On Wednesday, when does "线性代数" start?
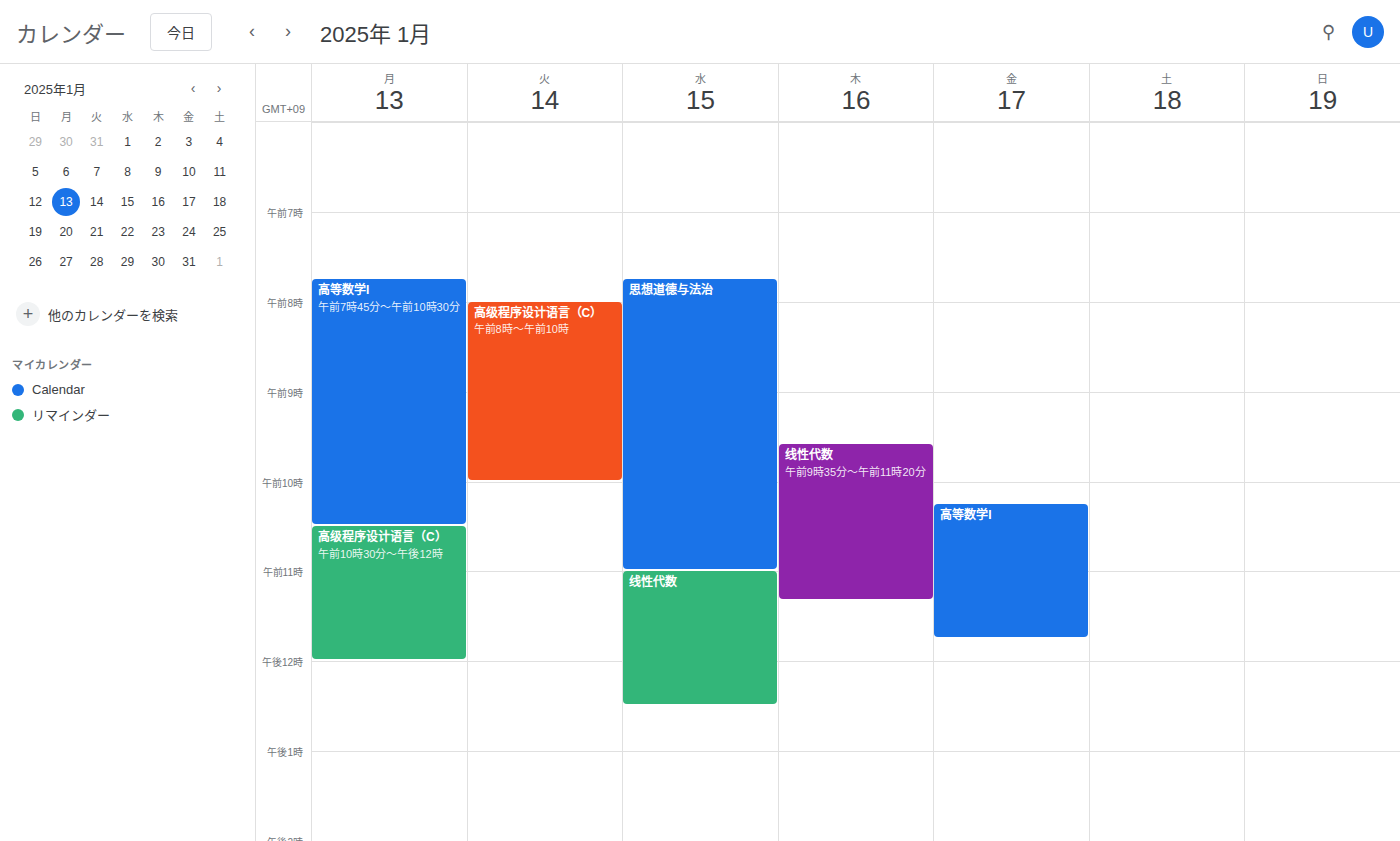
11:00 AM